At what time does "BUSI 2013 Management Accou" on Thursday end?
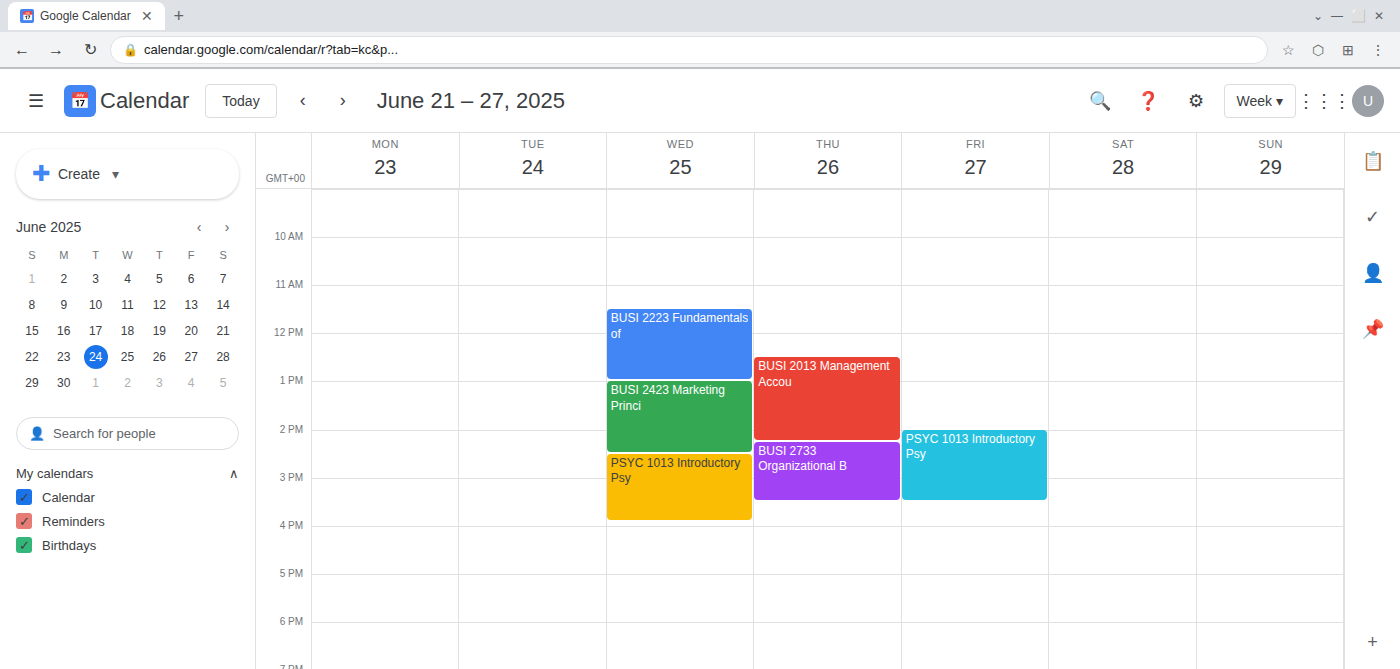
14:15